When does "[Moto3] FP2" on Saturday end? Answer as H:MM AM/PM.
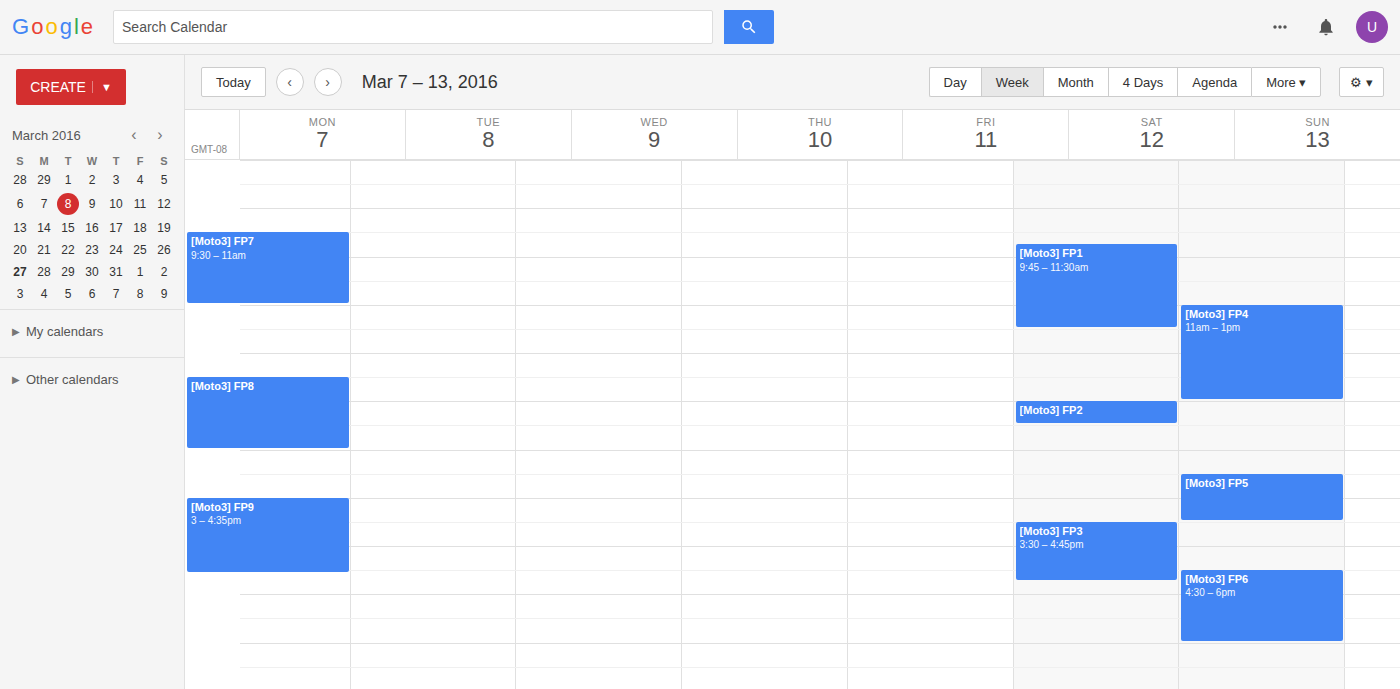
1:30 PM